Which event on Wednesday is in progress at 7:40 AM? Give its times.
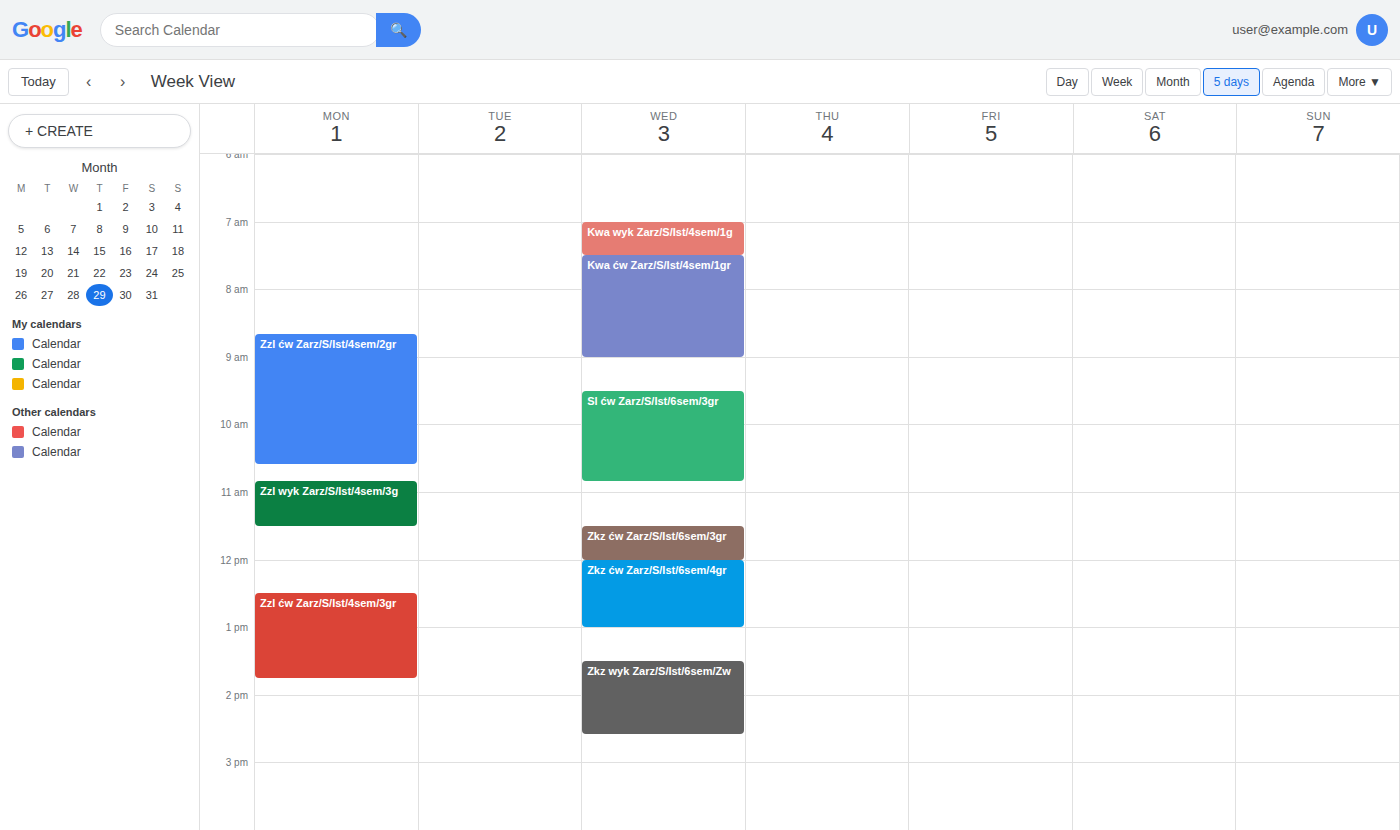
"Kwa ćw Zarz/S/Ist/4sem/1gr", 7:30 AM to 9:00 AM